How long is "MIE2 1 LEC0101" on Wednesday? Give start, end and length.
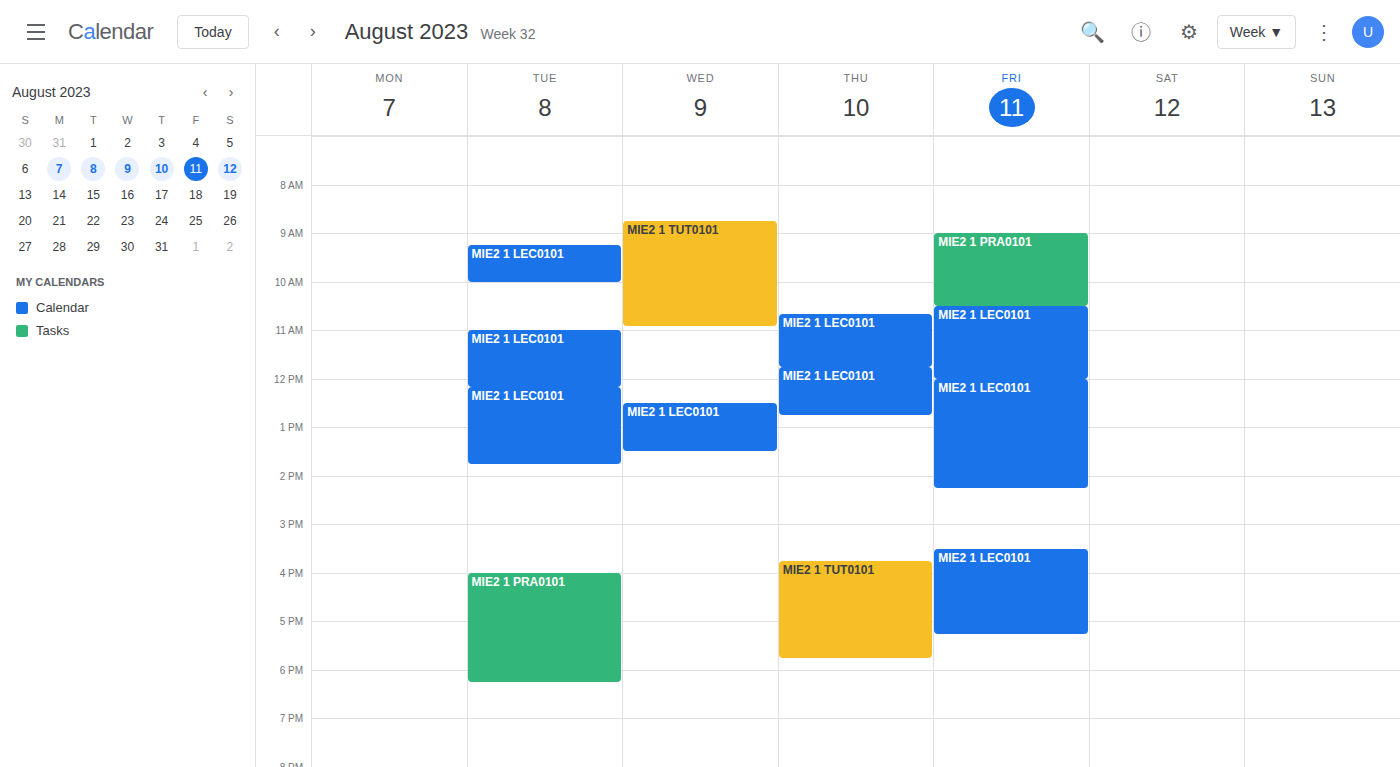
12:30 to 13:30, 1 hour